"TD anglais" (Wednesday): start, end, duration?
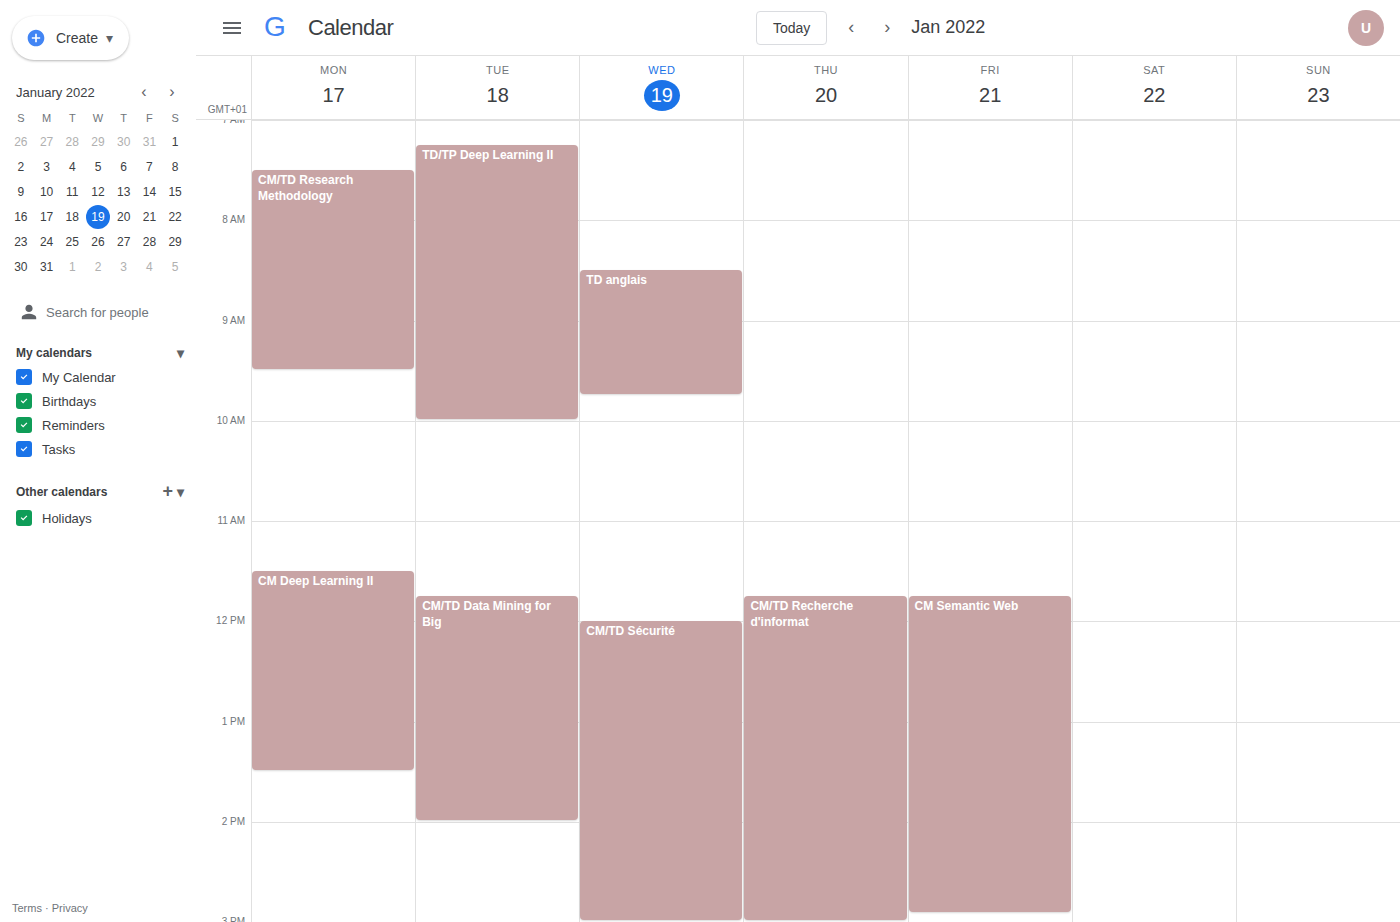
8:30 AM to 9:45 AM, 1 hour 15 minutes